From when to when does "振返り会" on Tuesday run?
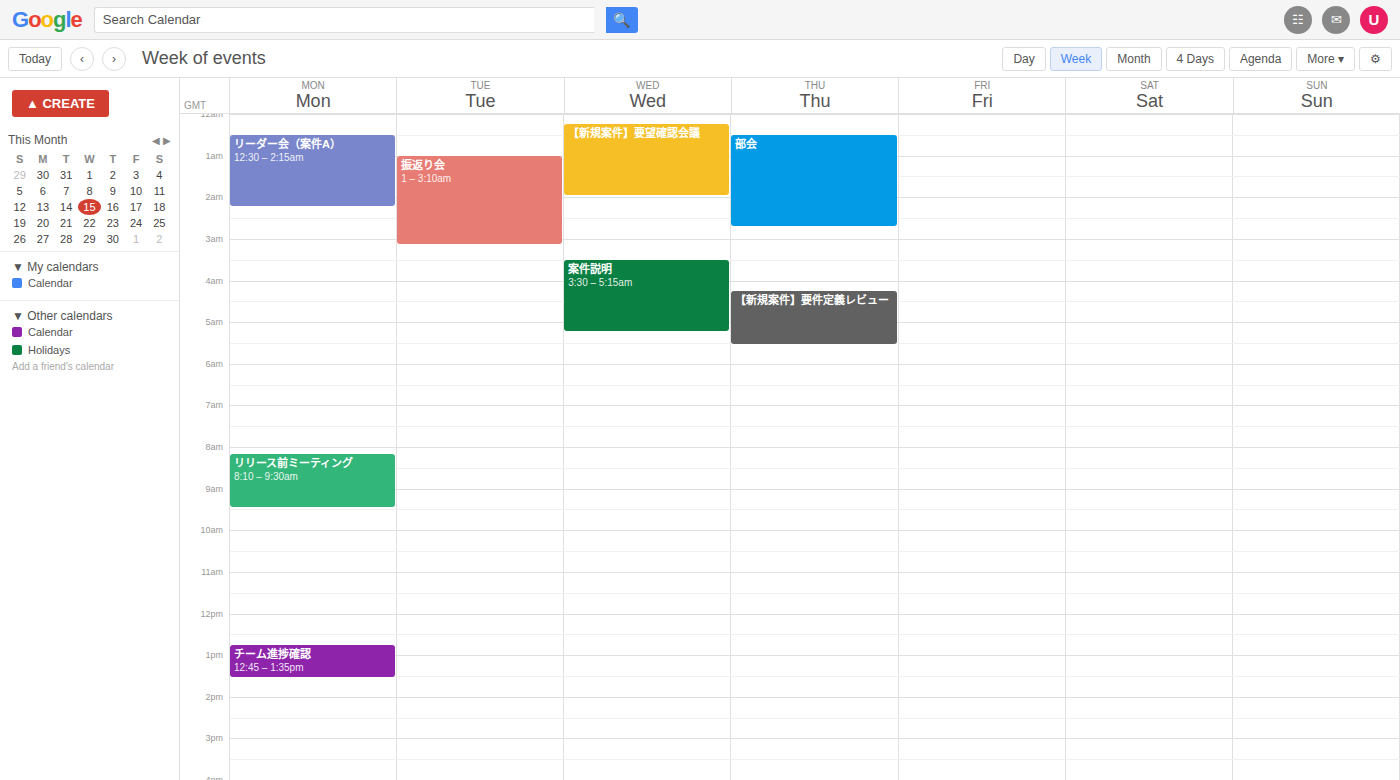
1:00 AM to 3:10 AM